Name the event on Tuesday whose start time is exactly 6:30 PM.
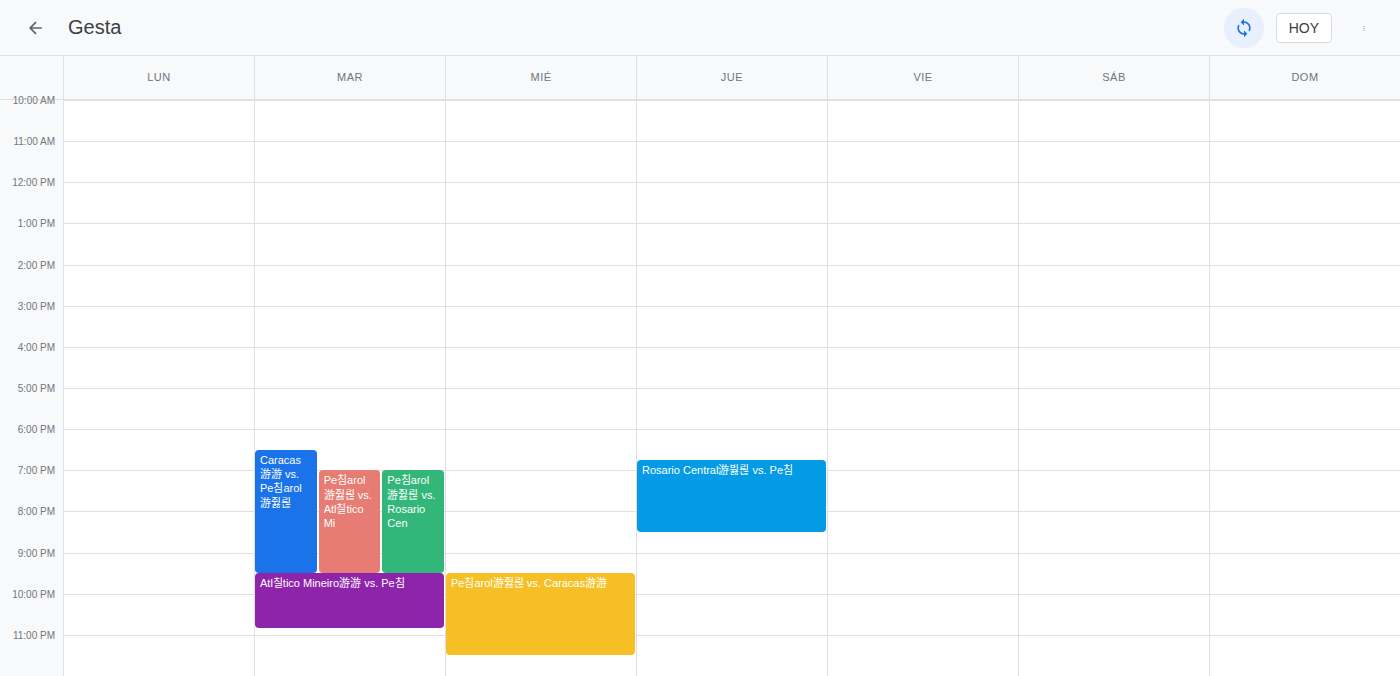
"Caracas游游 vs. Pe침arol游쥟릖"